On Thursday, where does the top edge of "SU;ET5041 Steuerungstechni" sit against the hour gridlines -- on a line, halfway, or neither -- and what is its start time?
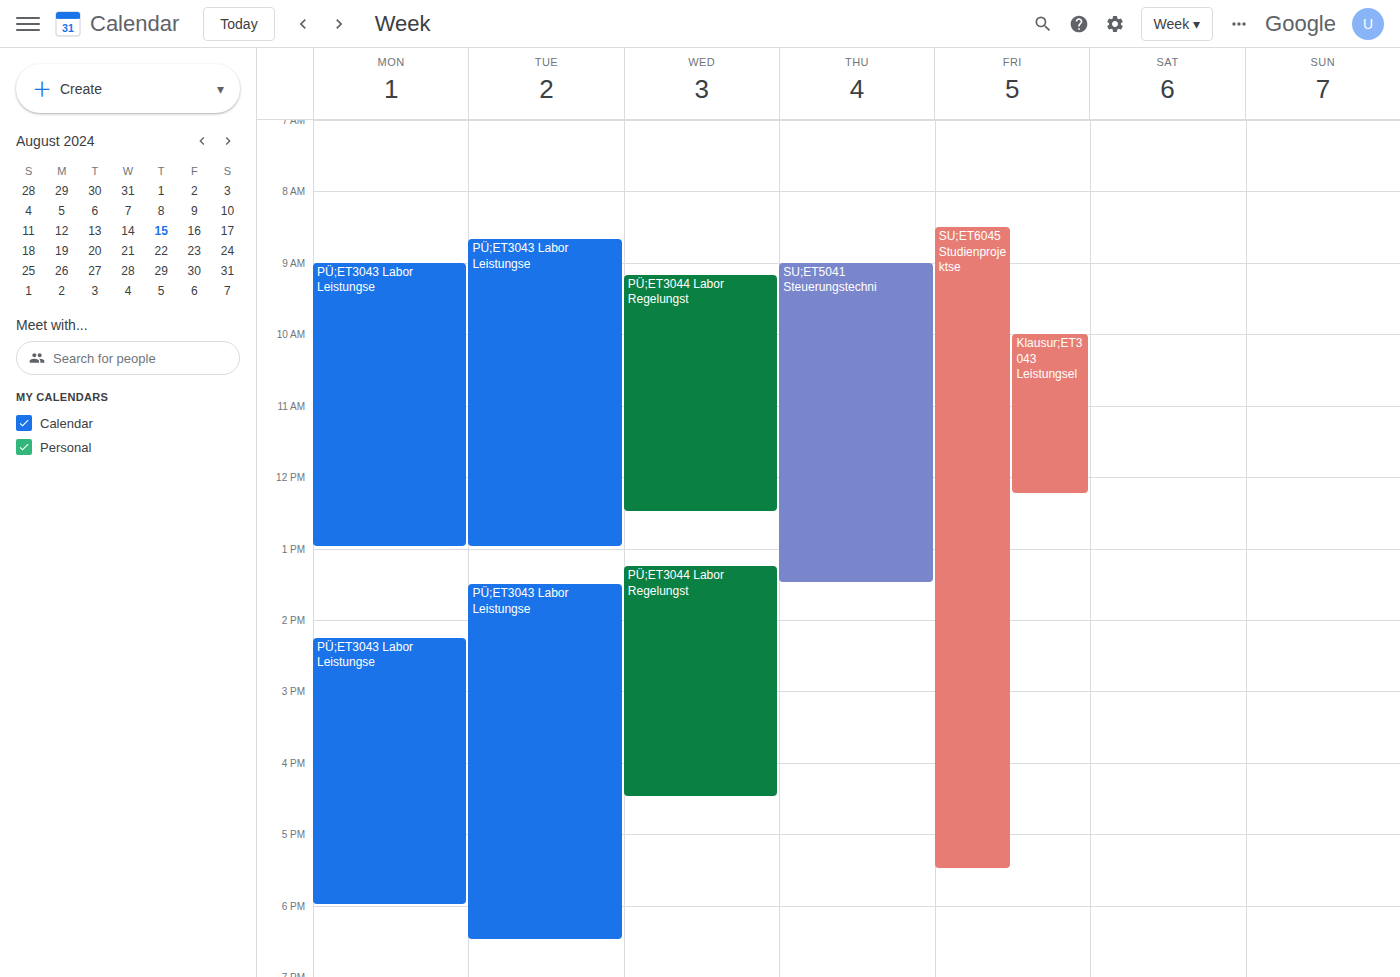
9:00 AM -- exactly on the 9 AM line.